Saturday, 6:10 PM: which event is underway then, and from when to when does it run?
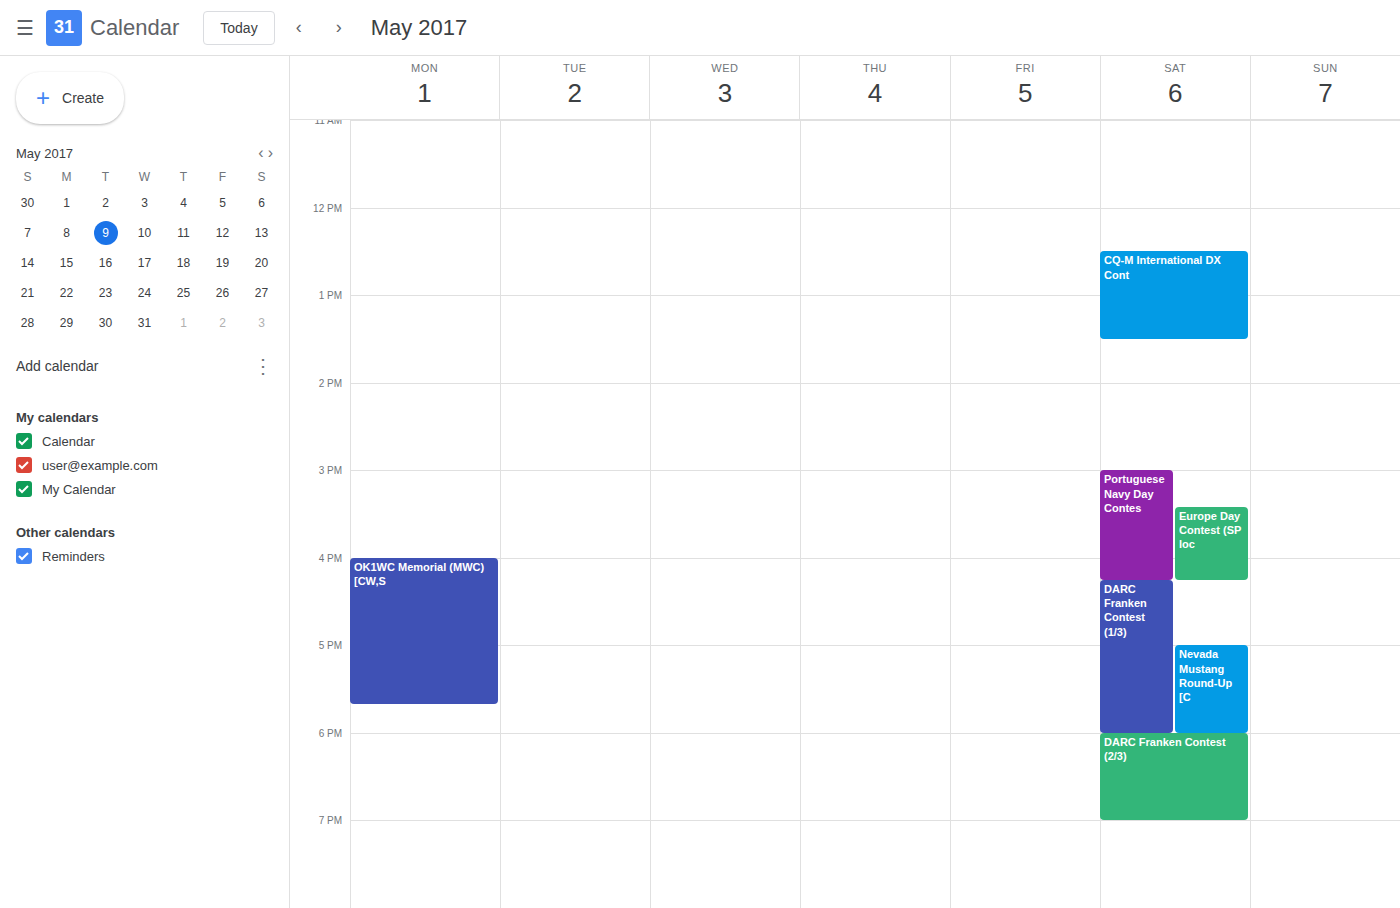
"DARC Franken Contest (2/3)", 6:00 PM to 7:00 PM